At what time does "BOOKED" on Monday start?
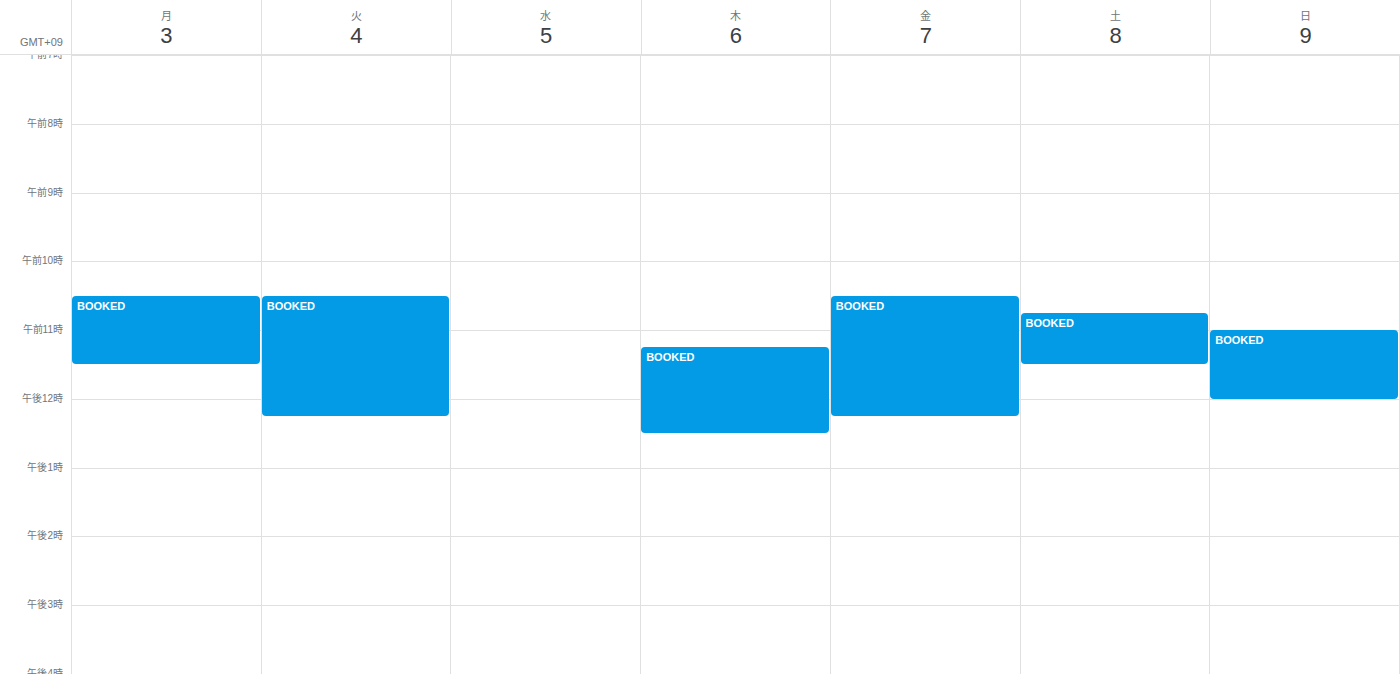
10:30 AM